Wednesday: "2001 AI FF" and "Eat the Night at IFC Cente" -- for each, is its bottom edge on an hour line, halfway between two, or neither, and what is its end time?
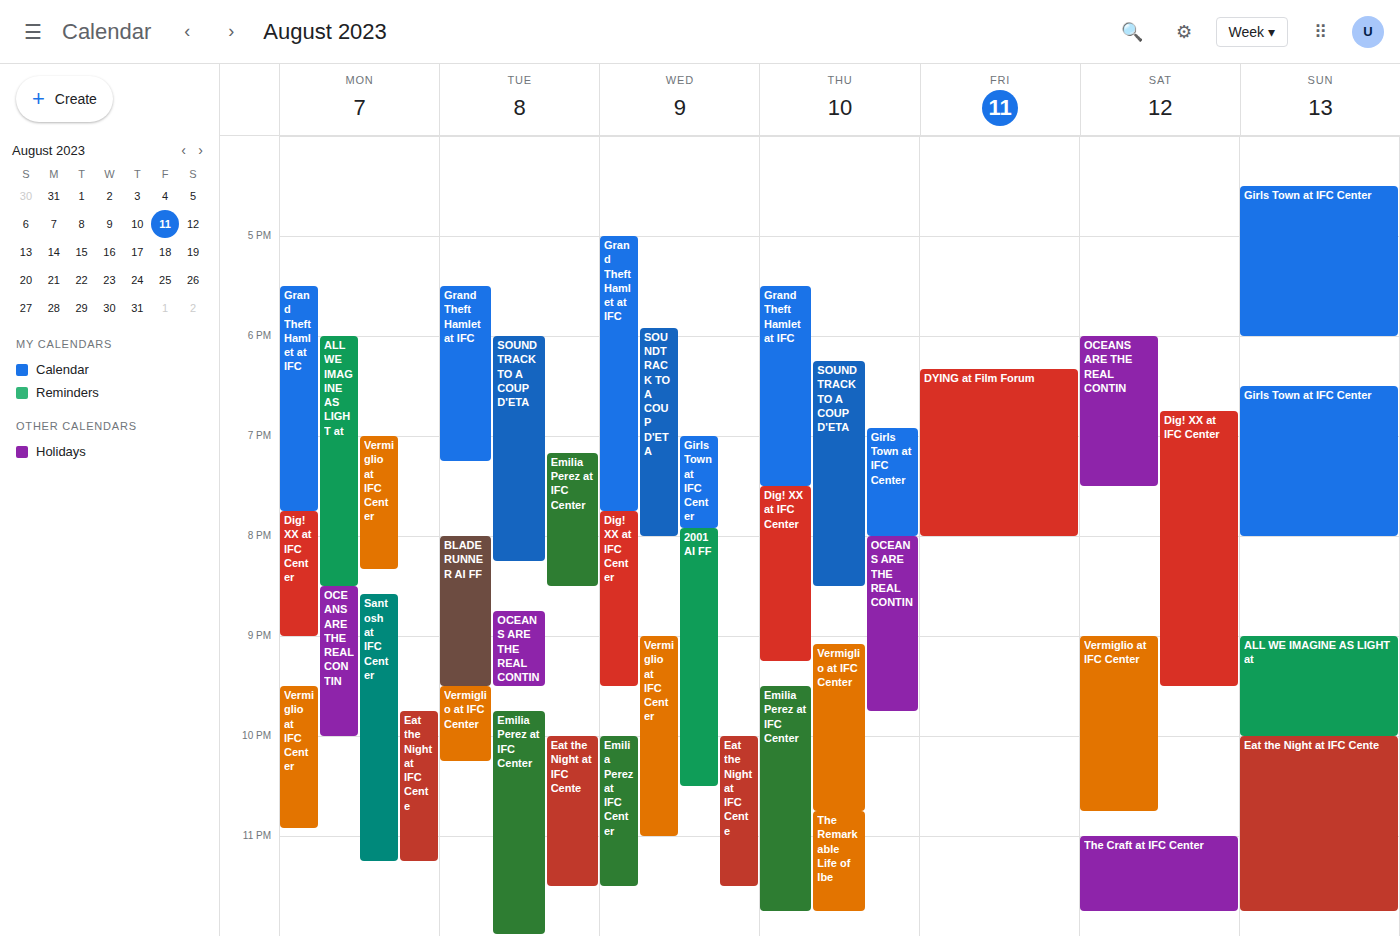
"2001 AI FF": 10:30 PM, halfway between the 10 PM and 11 PM lines. "Eat the Night at IFC Cente": 11:30 PM, halfway between the 11 PM and 12 AM lines.